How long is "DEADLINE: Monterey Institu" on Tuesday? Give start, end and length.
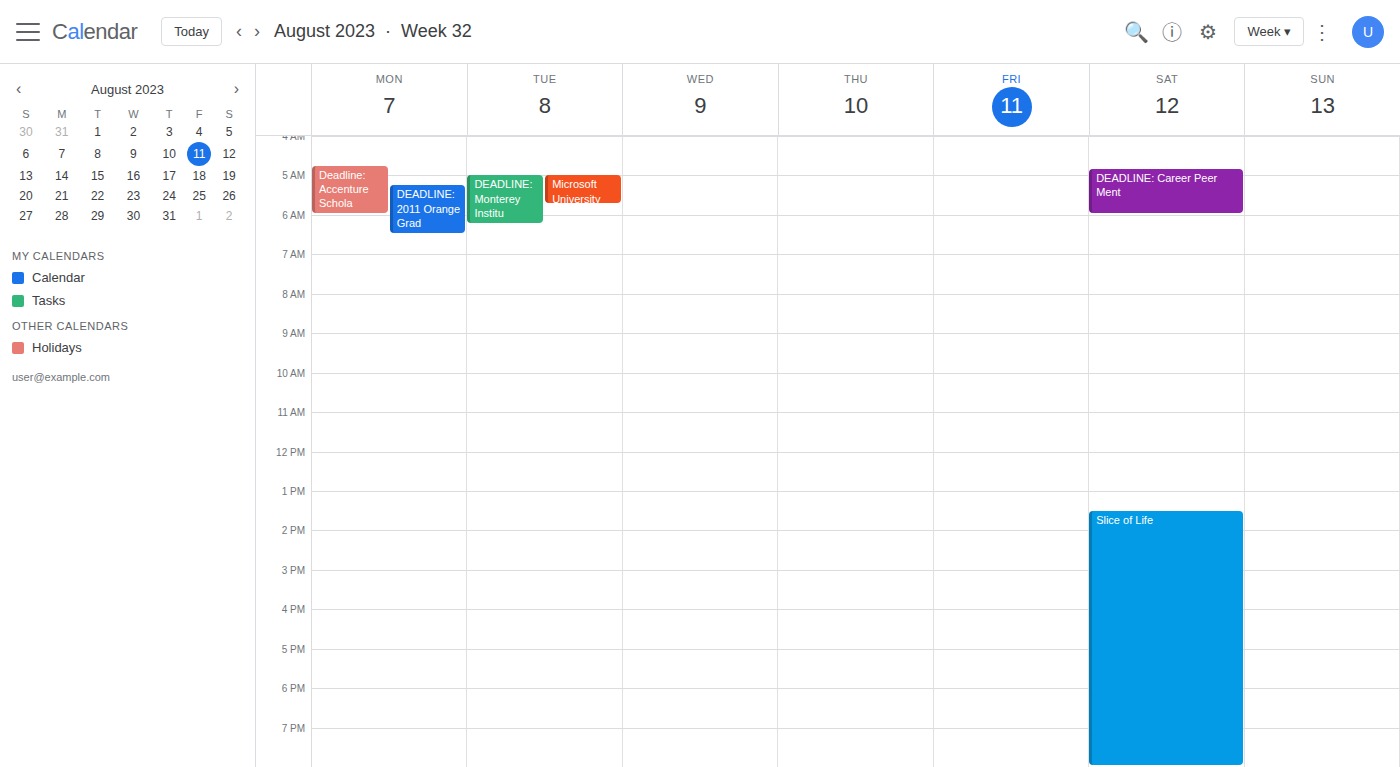
5:00 AM to 6:15 AM, 1 hour 15 minutes